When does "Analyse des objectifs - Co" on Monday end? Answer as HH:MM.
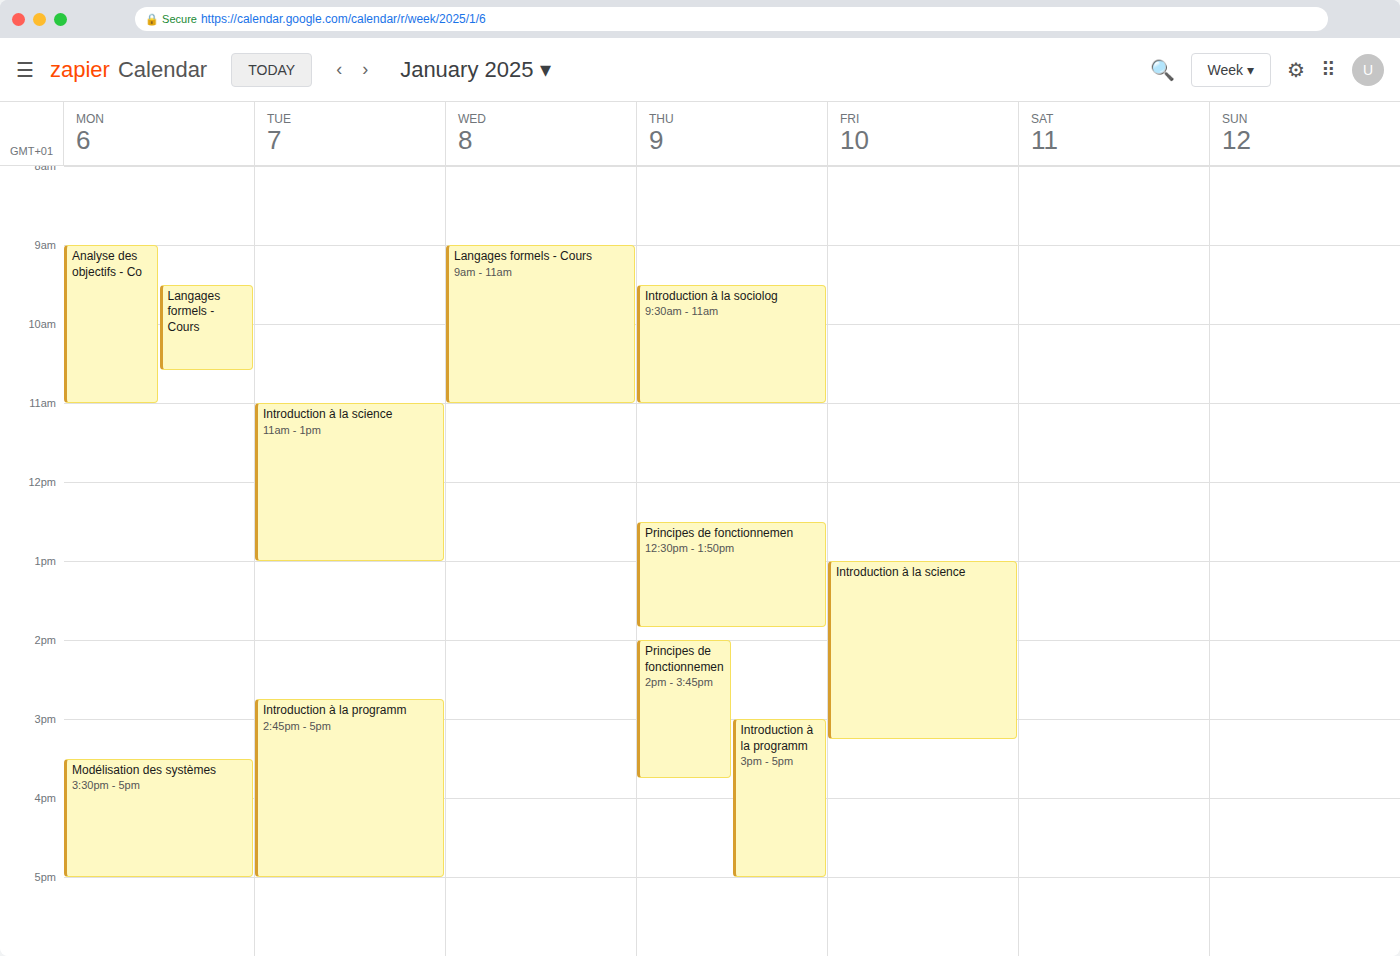
11:00